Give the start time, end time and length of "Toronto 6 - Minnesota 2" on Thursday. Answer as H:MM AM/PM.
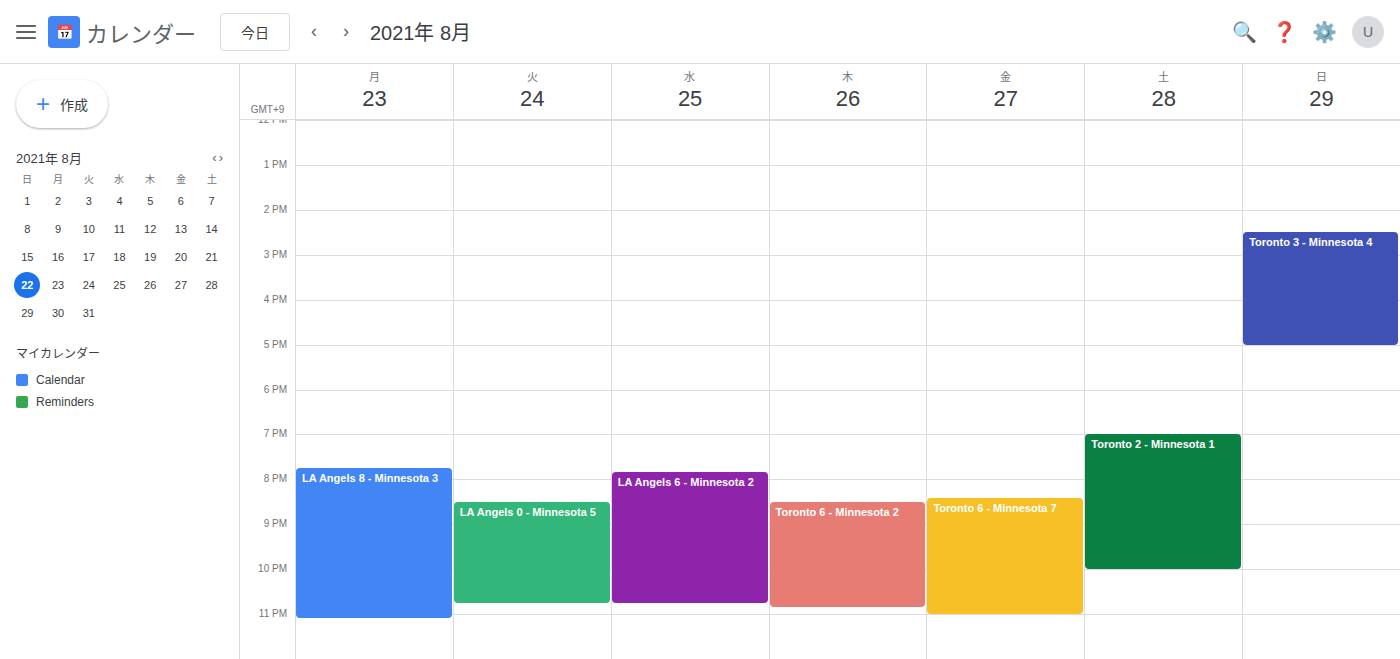
8:30 PM to 10:50 PM, 2 hours 20 minutes